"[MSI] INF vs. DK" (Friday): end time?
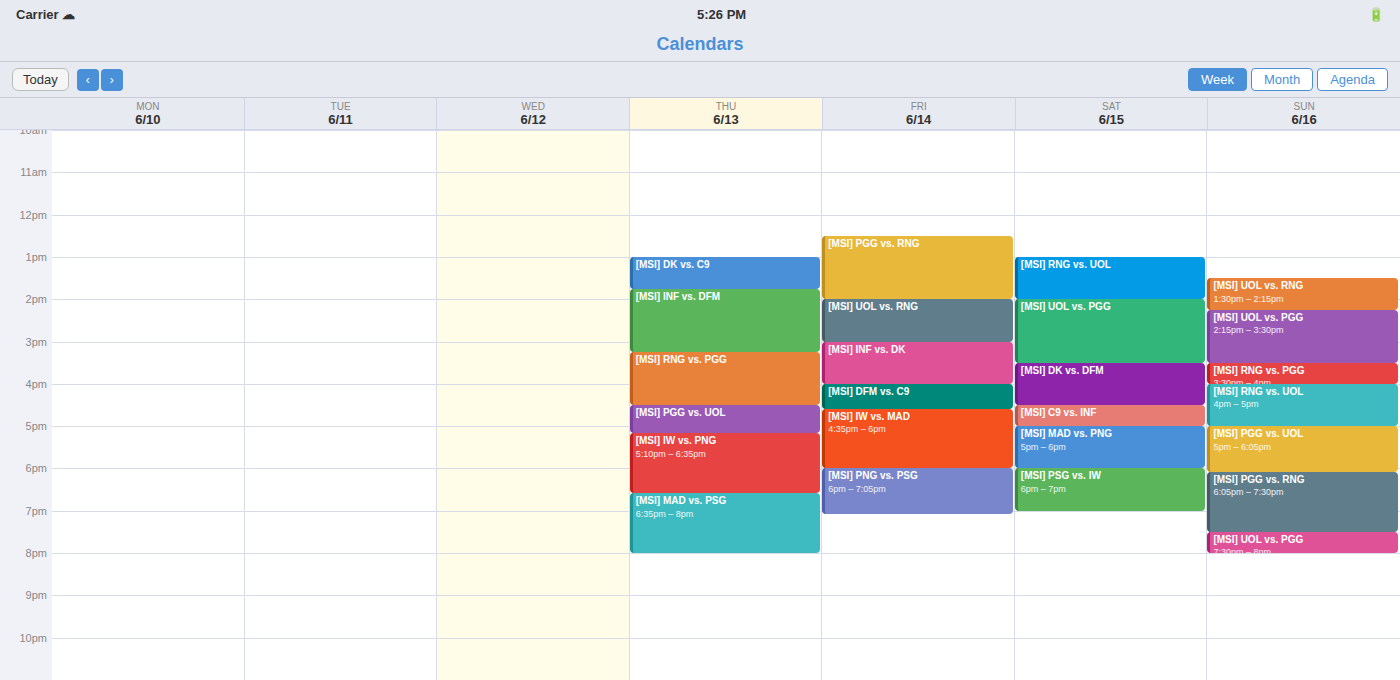
4:00 PM